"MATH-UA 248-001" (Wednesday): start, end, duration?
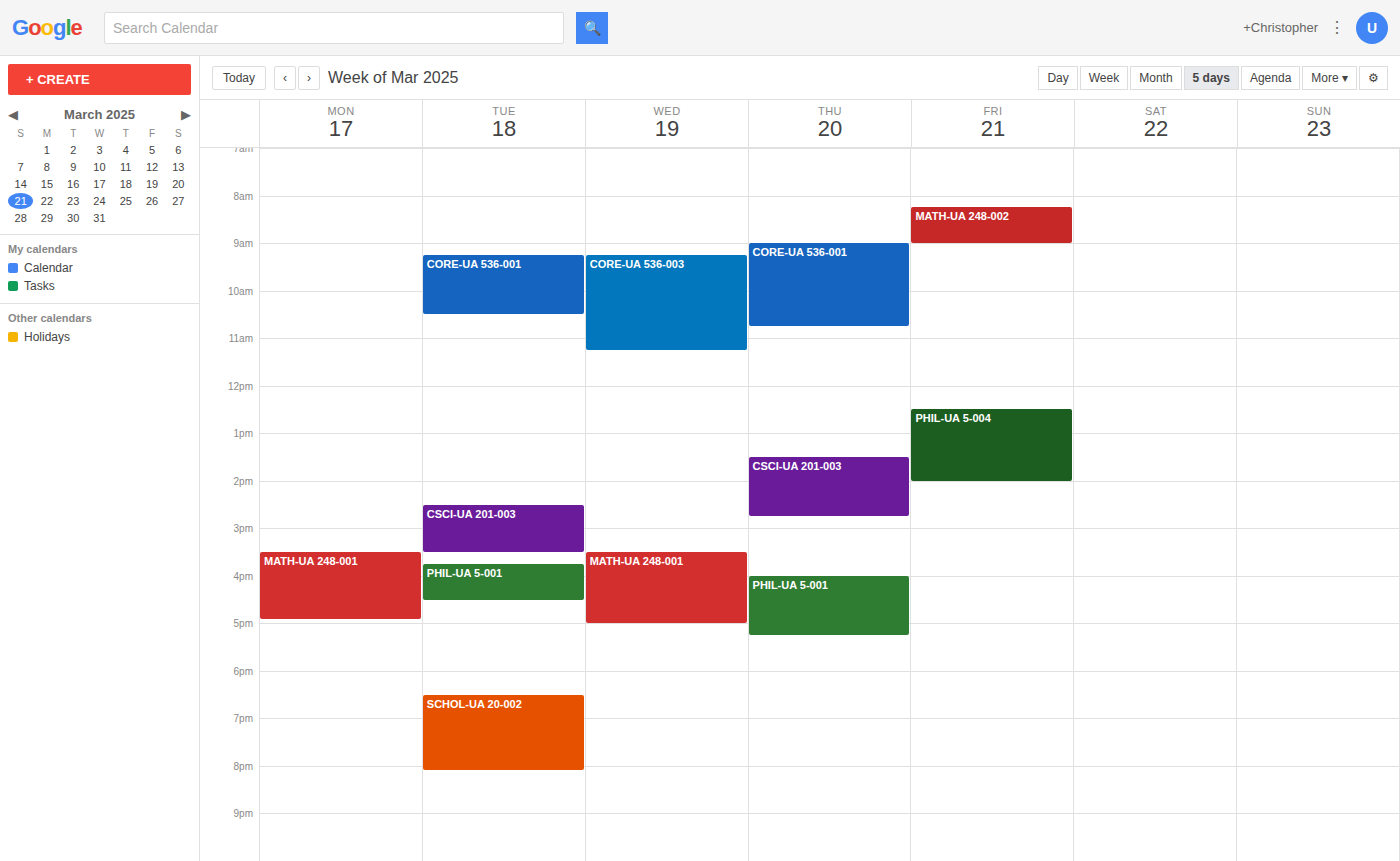
3:30 PM to 5:00 PM, 1 hour 30 minutes